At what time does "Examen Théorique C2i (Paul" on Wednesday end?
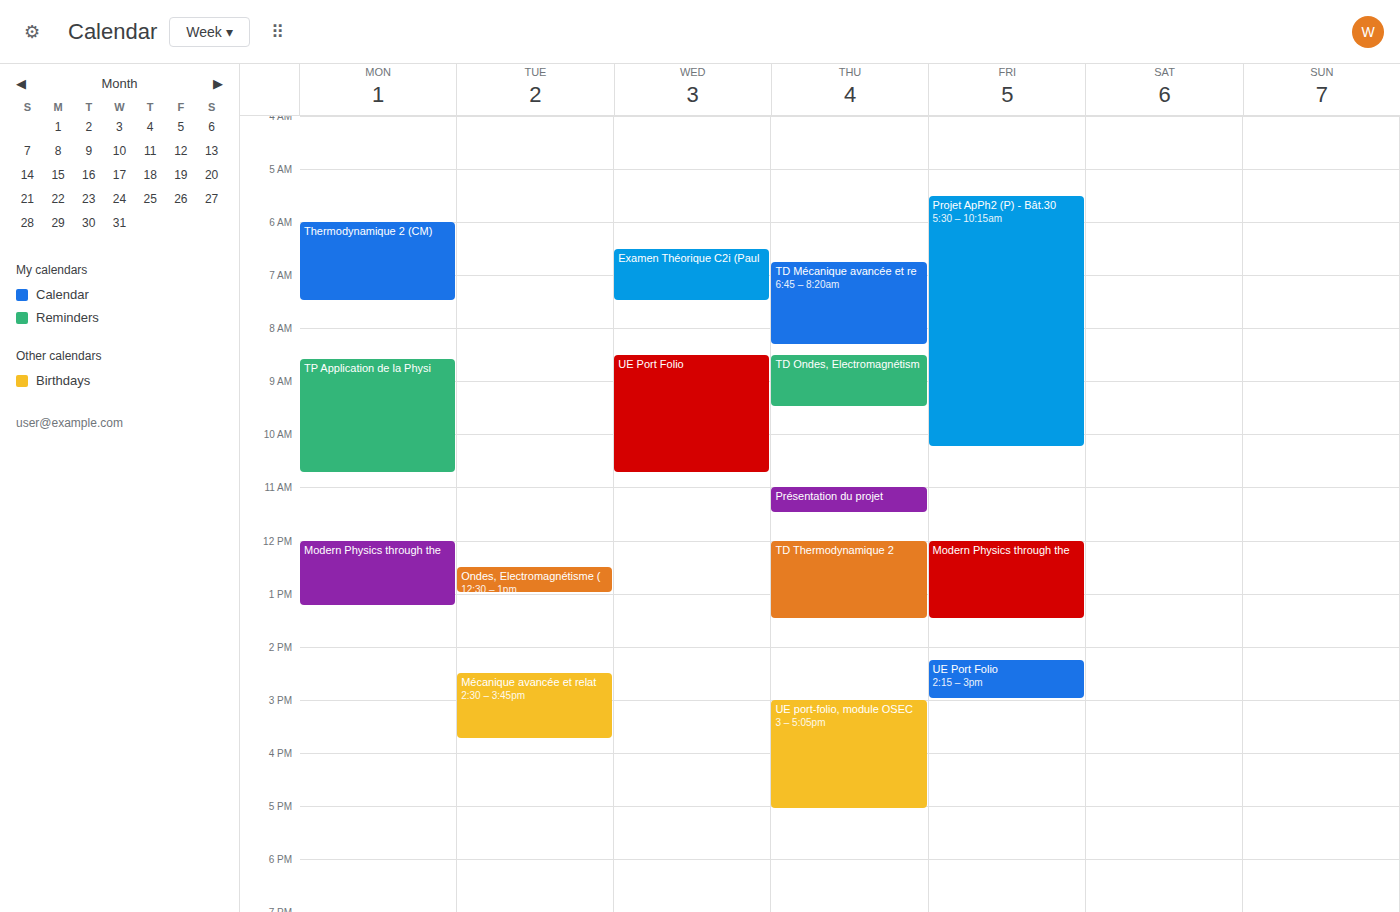
7:30 AM